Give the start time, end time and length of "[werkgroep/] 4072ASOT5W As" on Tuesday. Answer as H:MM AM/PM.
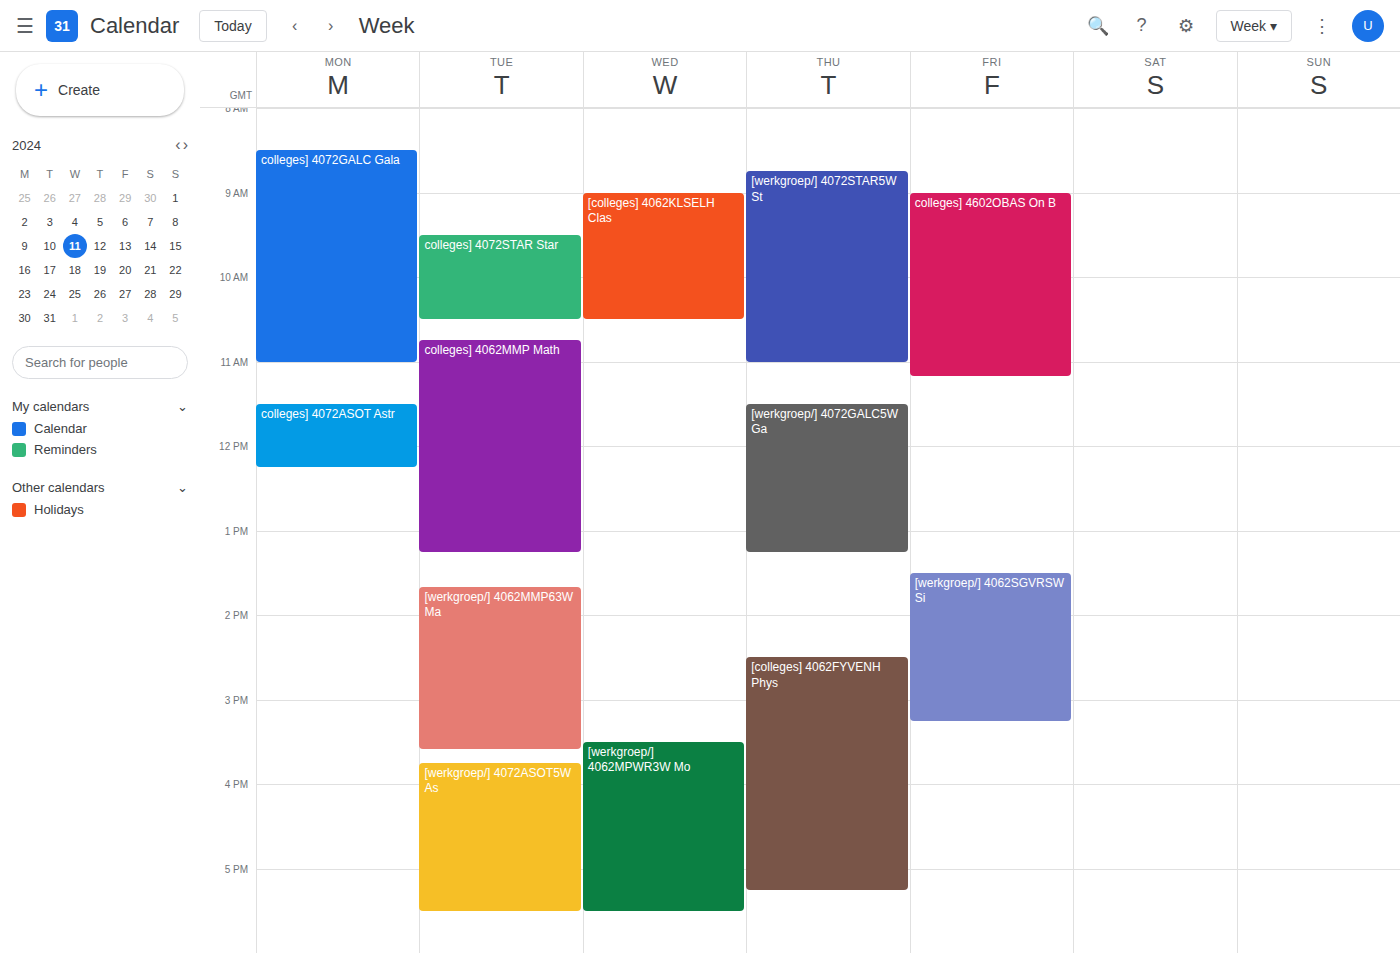
3:45 PM to 5:30 PM, 1 hour 45 minutes